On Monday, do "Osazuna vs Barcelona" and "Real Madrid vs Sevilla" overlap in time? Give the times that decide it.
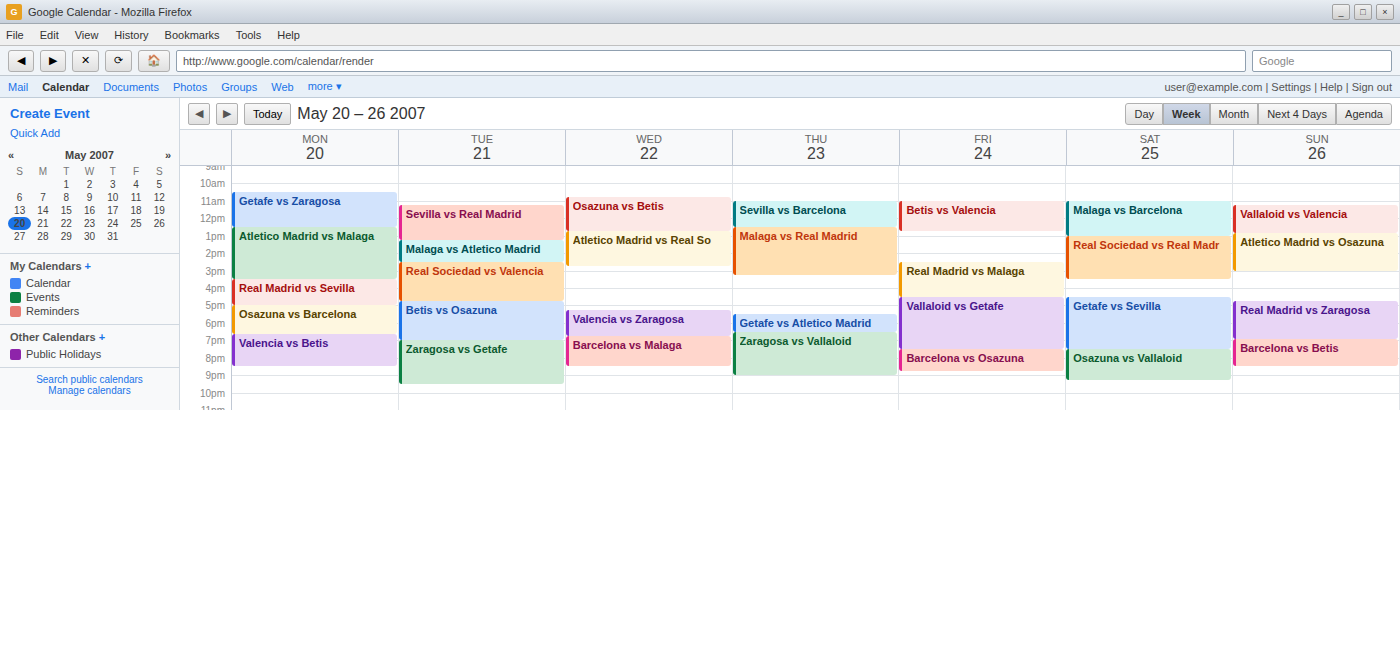
"Real Madrid vs Sevilla" ends at 5:00 PM, exactly when "Osazuna vs Barcelona" starts -- they touch but do not overlap.